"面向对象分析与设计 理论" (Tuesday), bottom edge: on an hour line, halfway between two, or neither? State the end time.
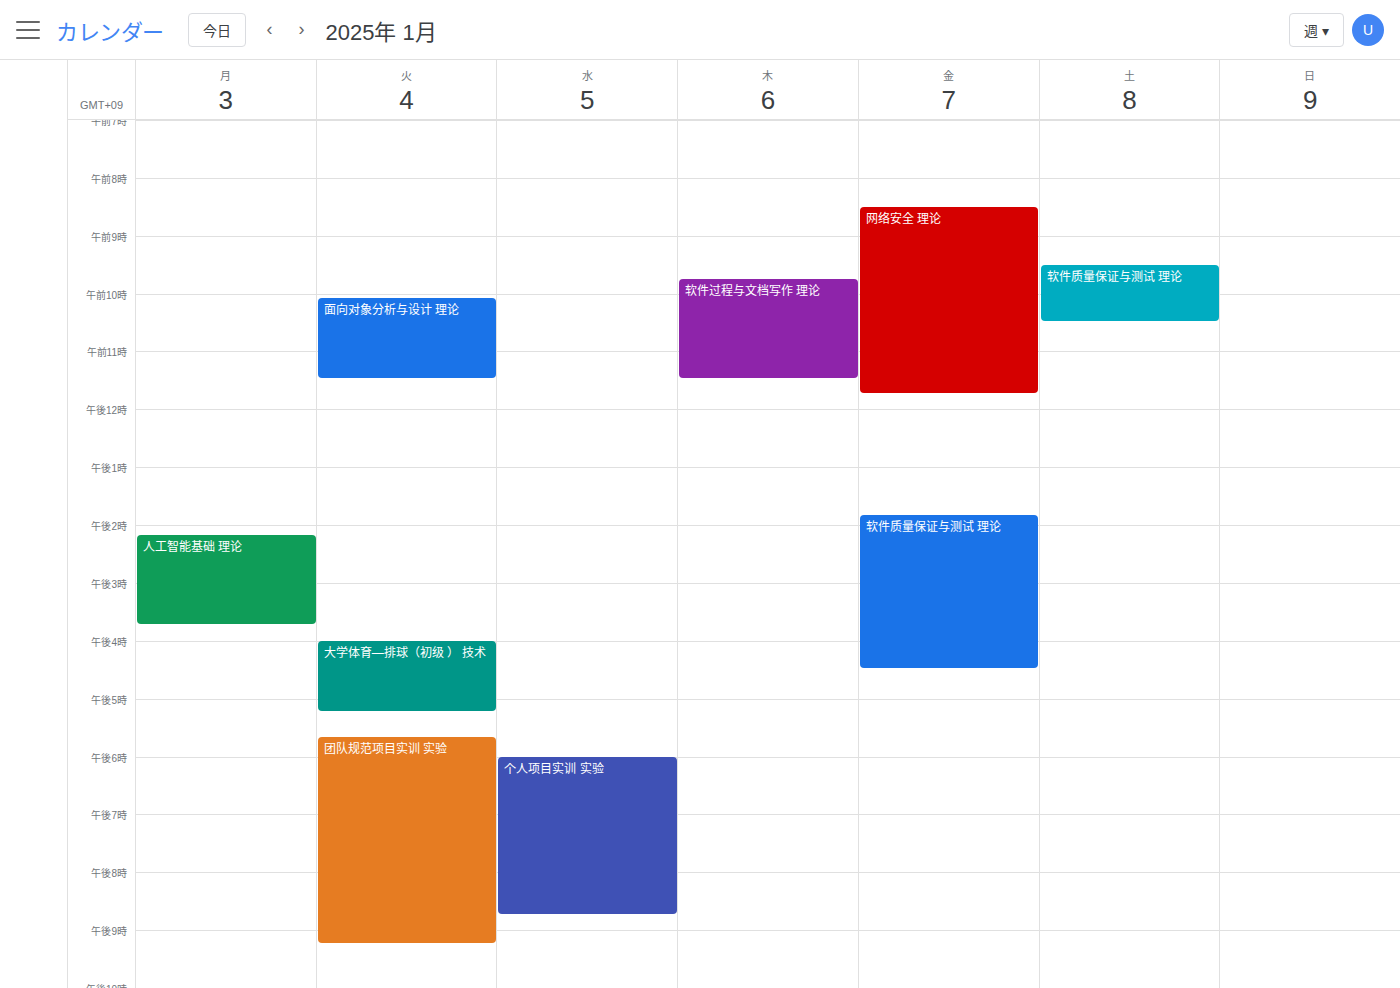
11:30 AM -- halfway between the 11 AM and 12 PM lines.